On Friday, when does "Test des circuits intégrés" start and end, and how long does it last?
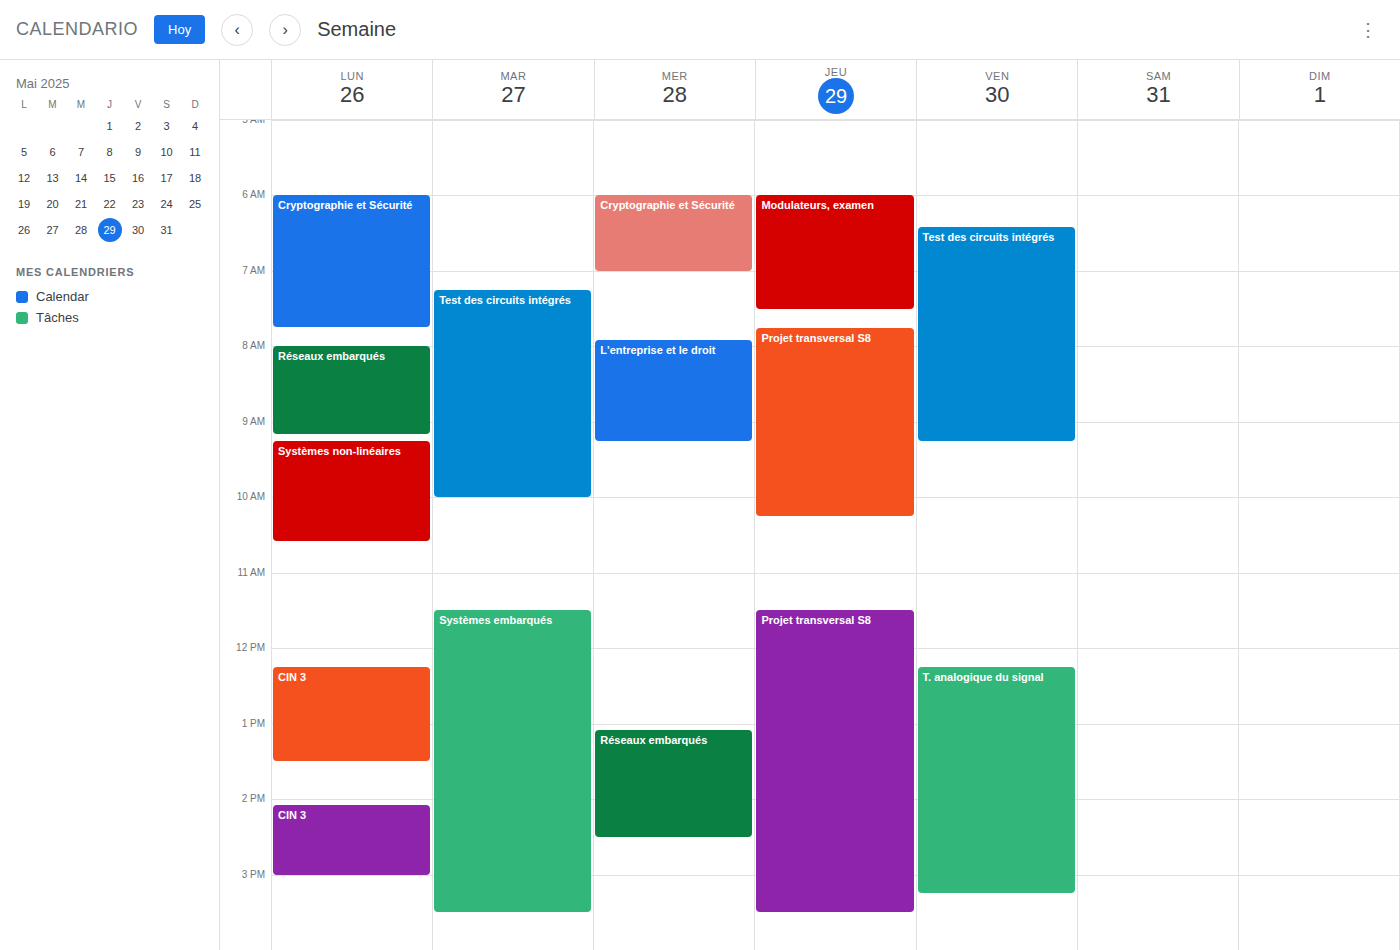
6:25 AM to 9:15 AM, 2 hours 50 minutes